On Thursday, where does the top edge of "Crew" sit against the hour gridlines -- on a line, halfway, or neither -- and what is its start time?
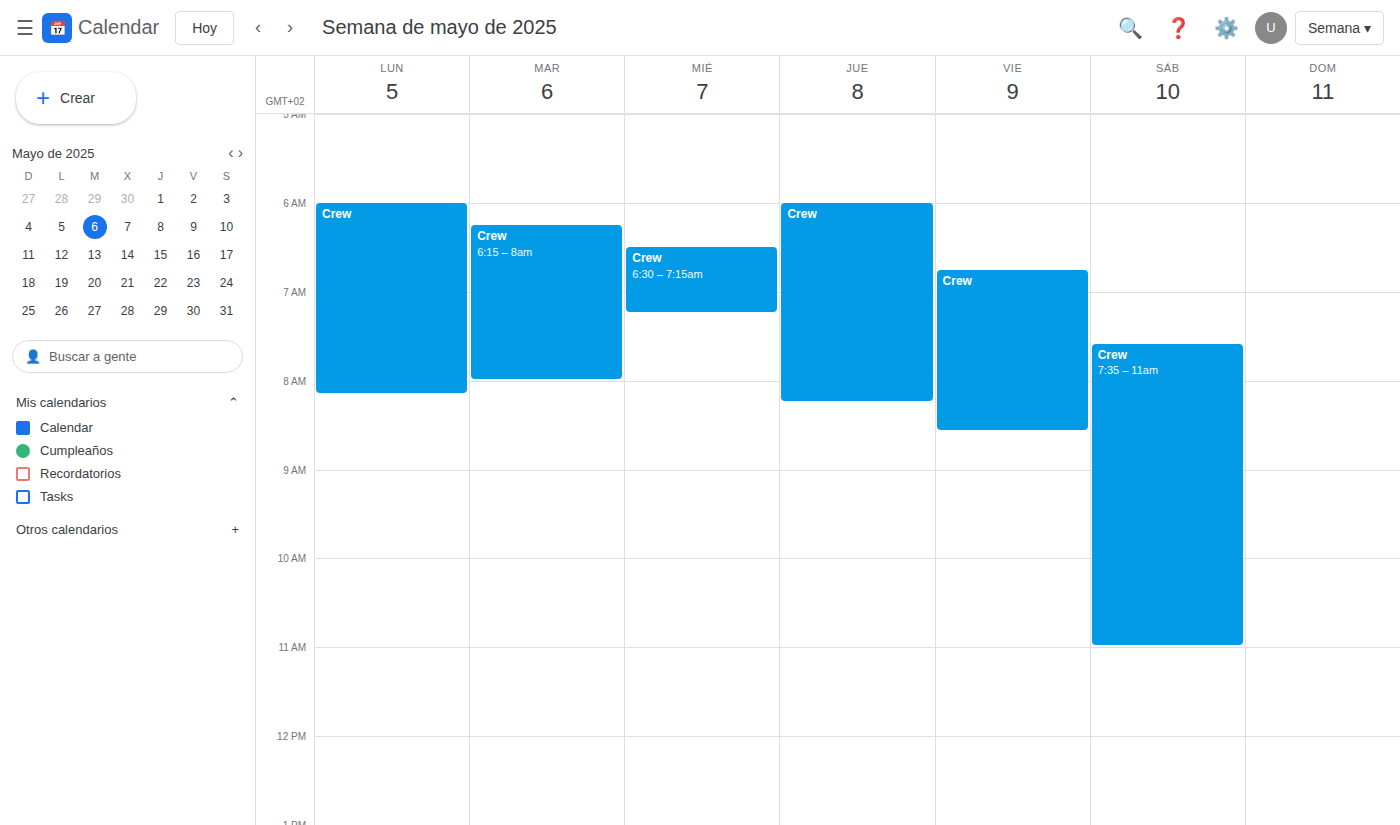
06:00 -- exactly on the 06:00 line.